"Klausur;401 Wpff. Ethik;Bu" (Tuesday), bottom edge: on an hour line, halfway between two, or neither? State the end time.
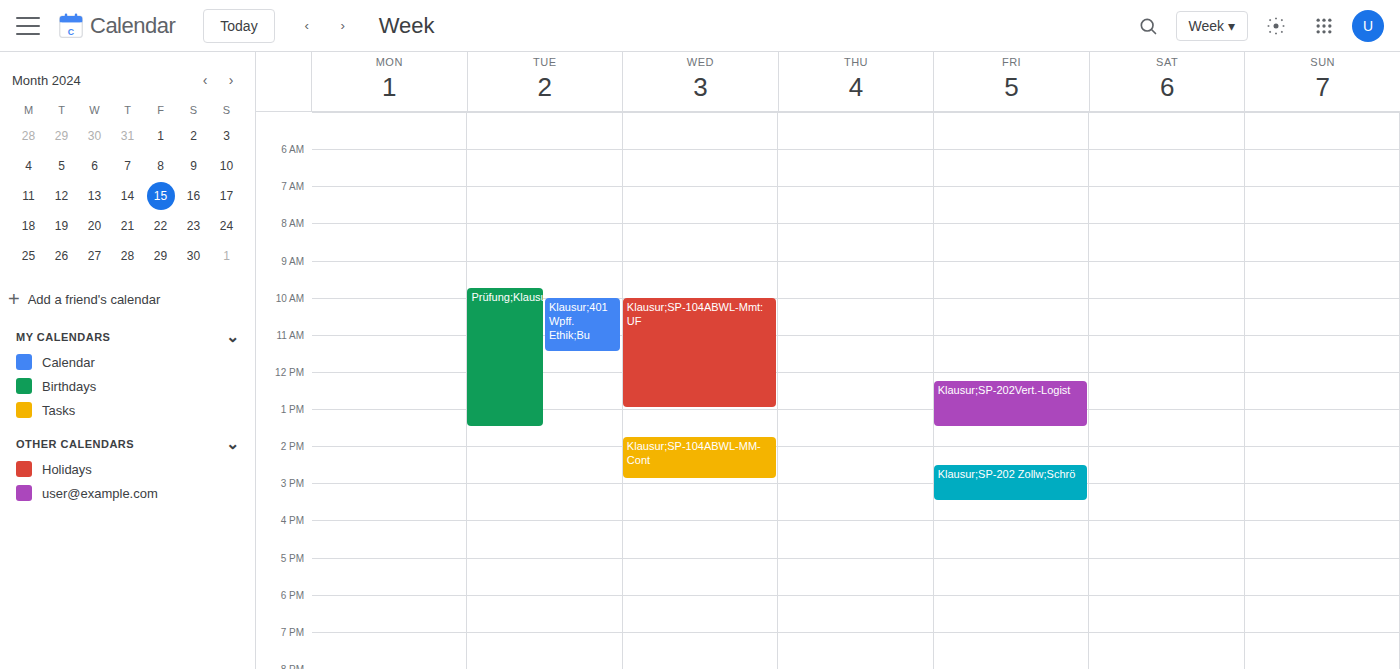
11:30 AM -- halfway between the 11 AM and 12 PM lines.